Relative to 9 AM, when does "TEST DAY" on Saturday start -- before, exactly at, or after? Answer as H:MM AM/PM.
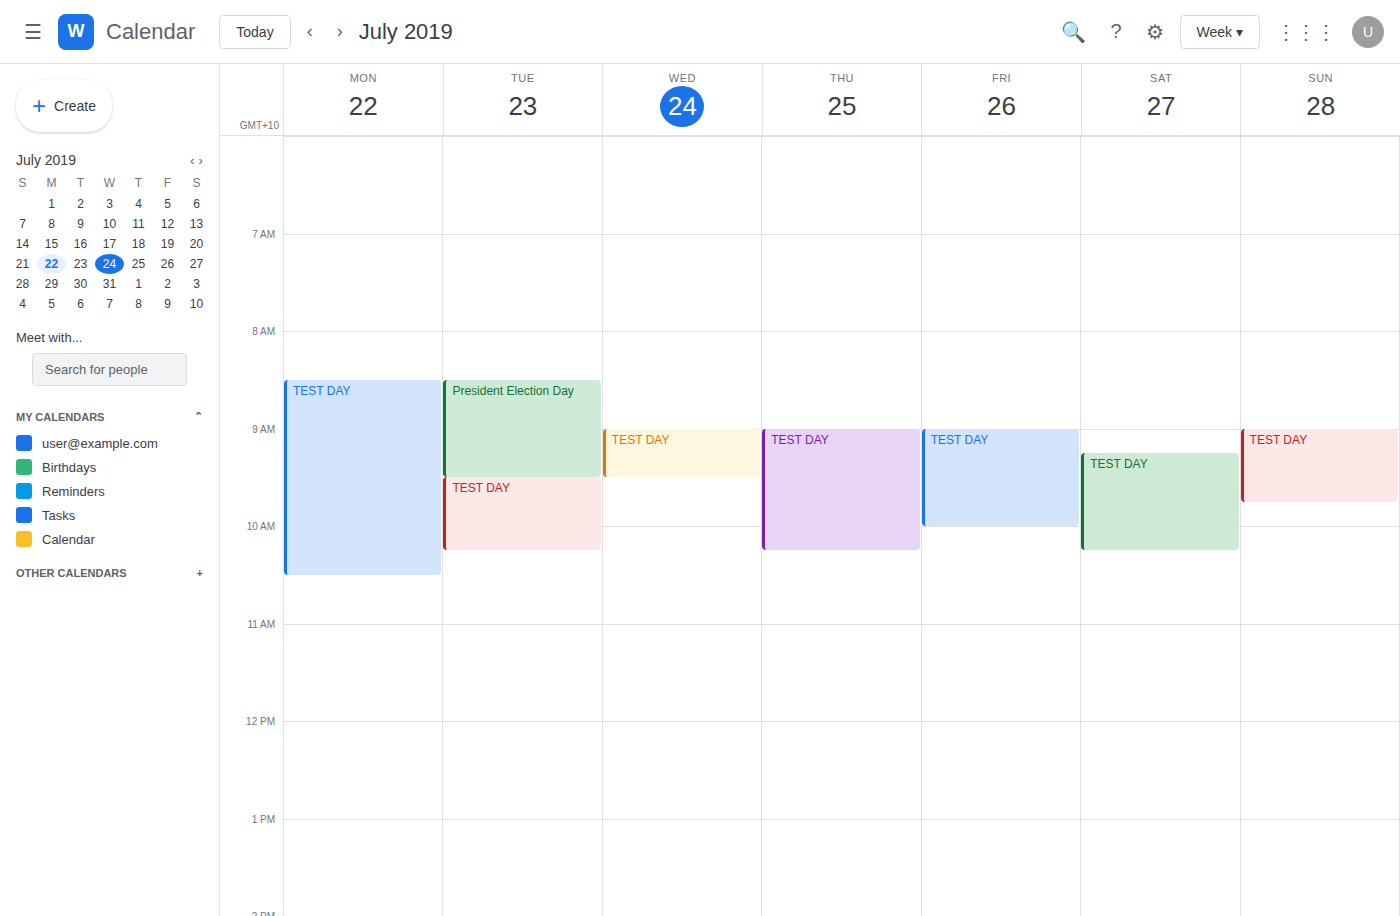
9:15 AM -- after 9 AM, 15 minutes below the 9 AM line.